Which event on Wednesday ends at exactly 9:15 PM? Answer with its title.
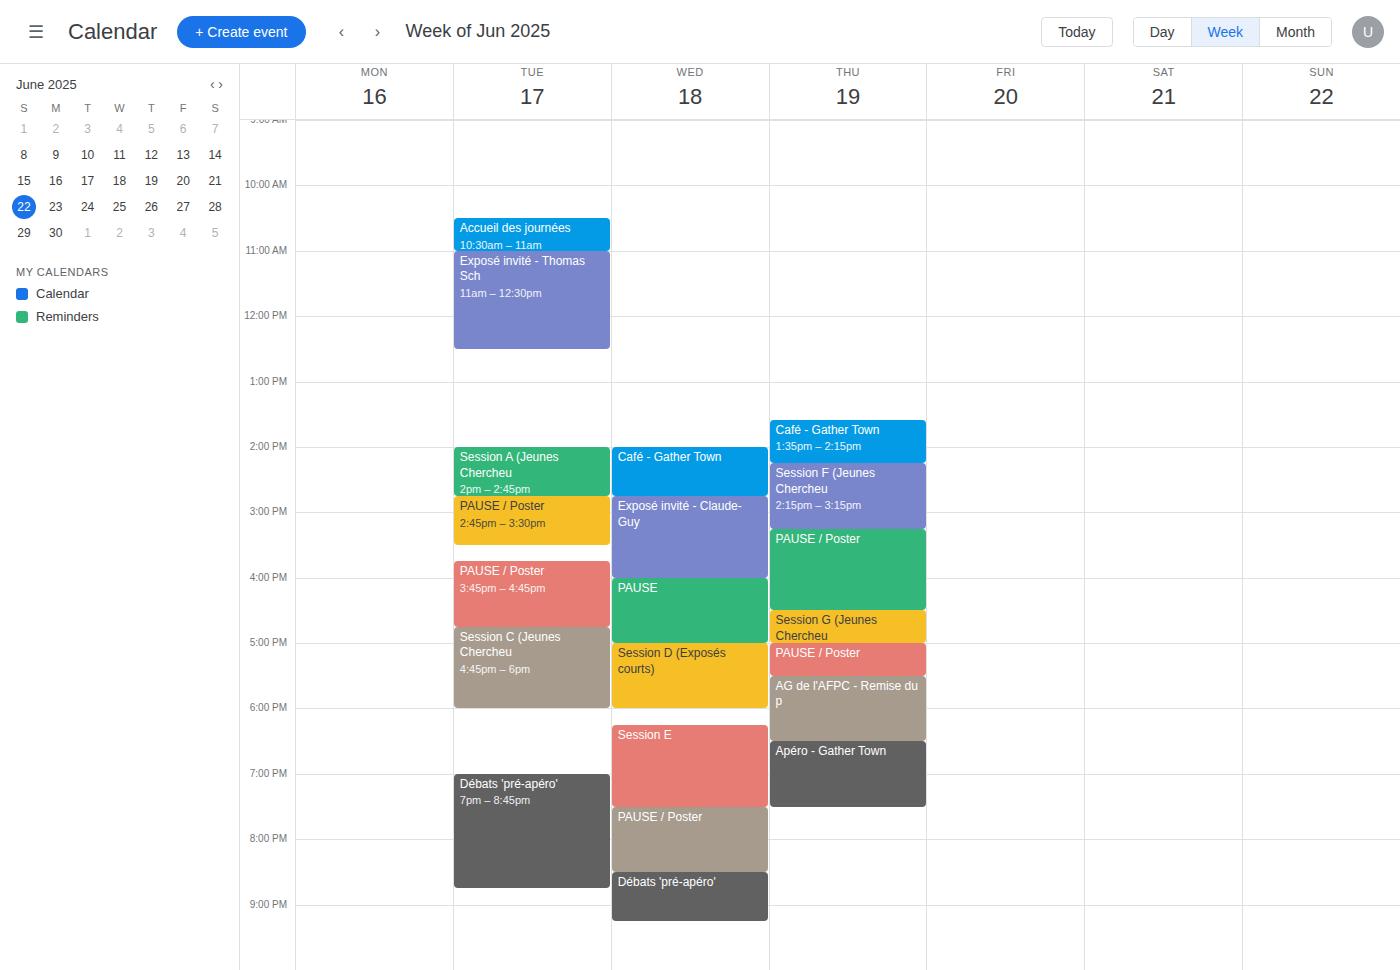
"Débats 'pré-apéro'"